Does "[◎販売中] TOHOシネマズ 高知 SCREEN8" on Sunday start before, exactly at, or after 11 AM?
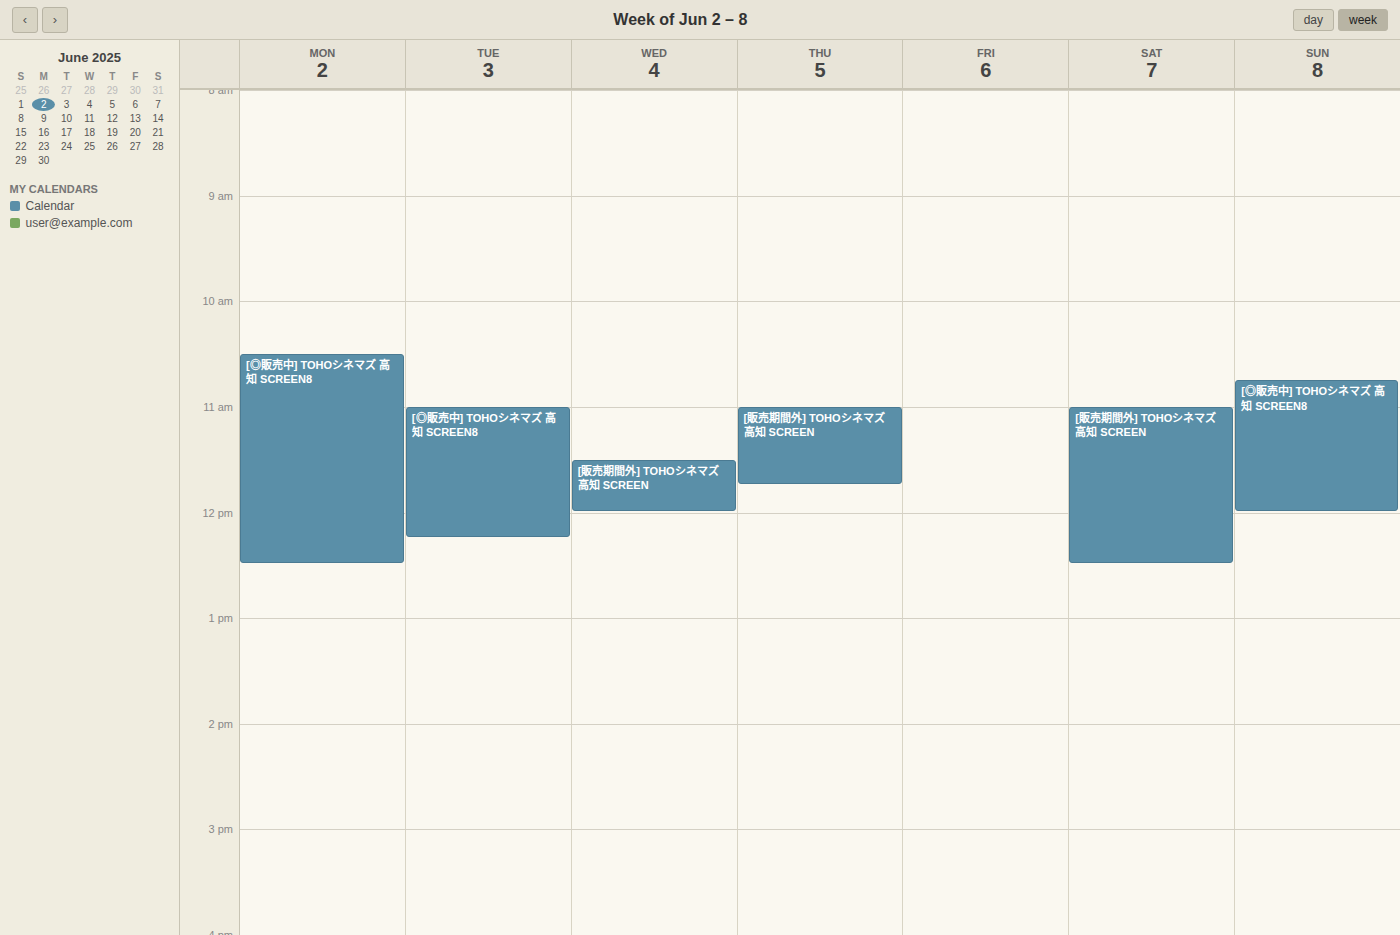
10:45 AM -- before 11 AM, 15 minutes above the 11 AM line.